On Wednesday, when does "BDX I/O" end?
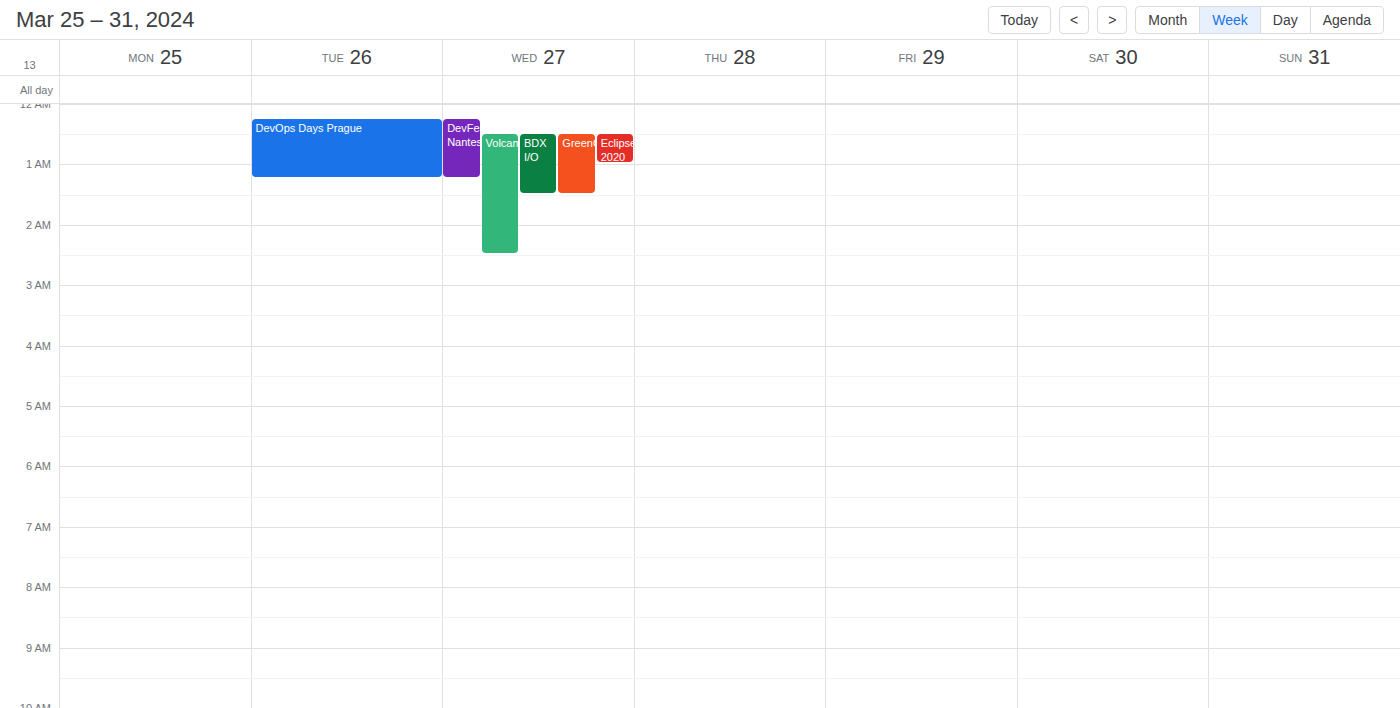
1:30 AM